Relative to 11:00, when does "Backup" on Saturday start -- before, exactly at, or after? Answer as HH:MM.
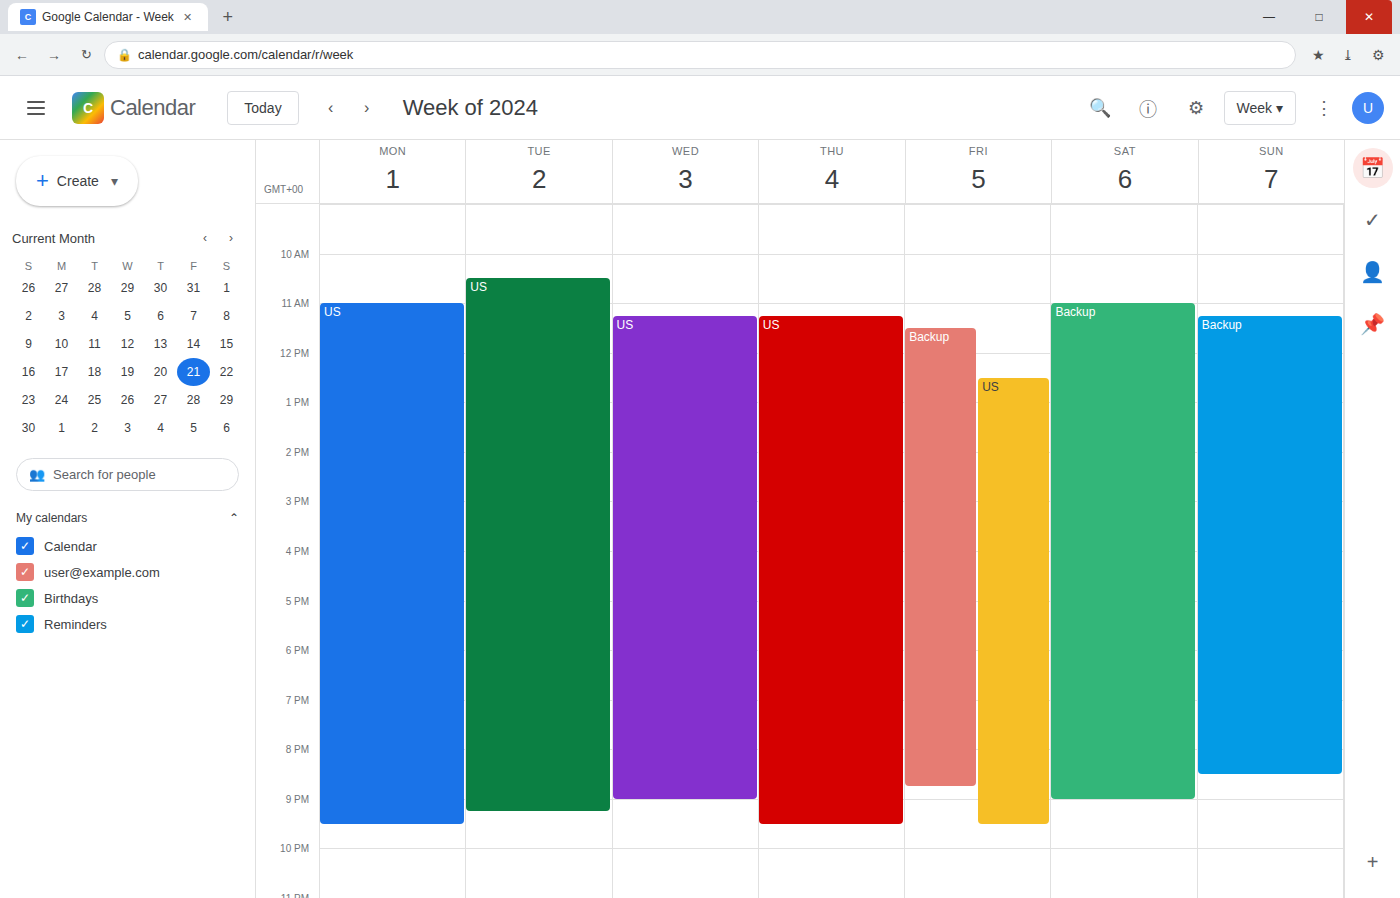
11:00 -- exactly at 11:00, on the 11:00 line.